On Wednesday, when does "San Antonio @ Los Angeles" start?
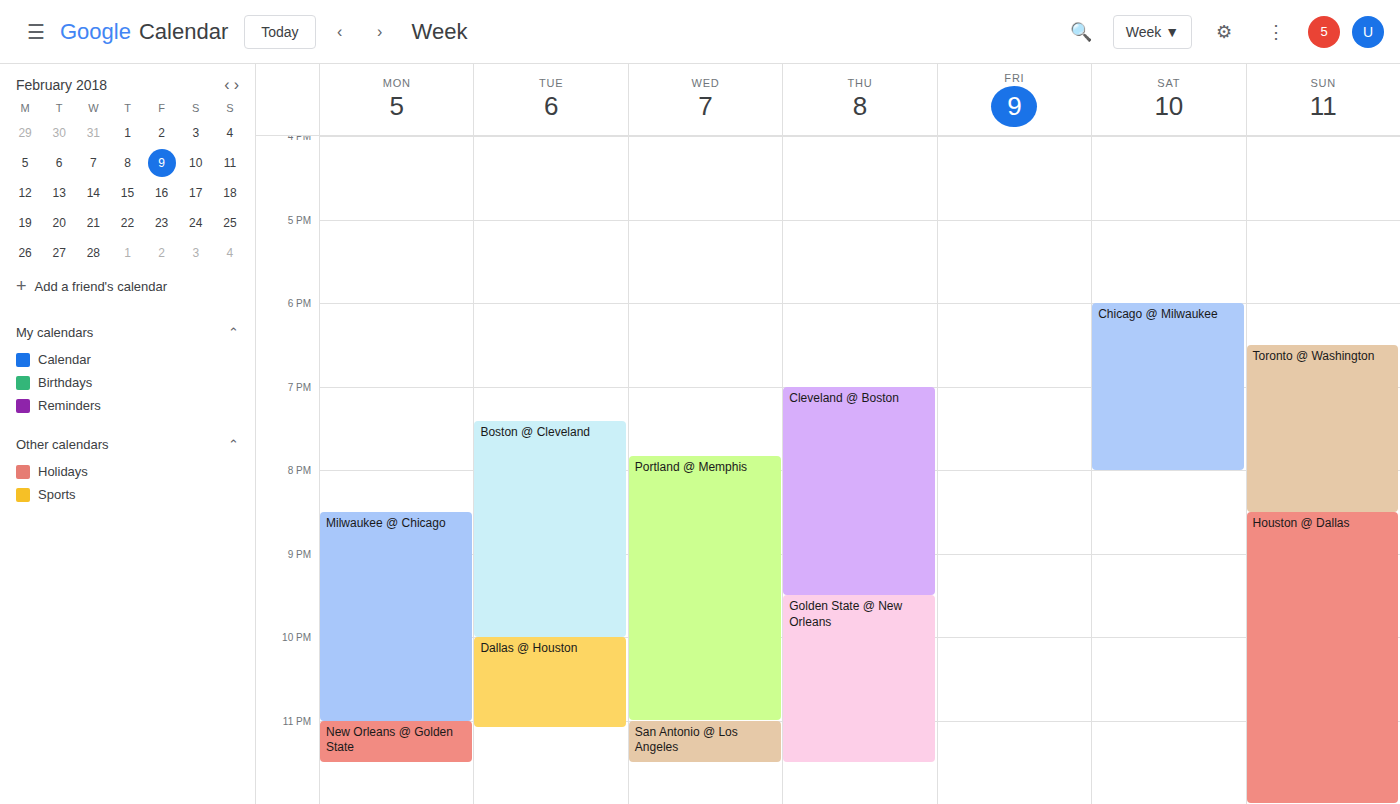
11:00 PM